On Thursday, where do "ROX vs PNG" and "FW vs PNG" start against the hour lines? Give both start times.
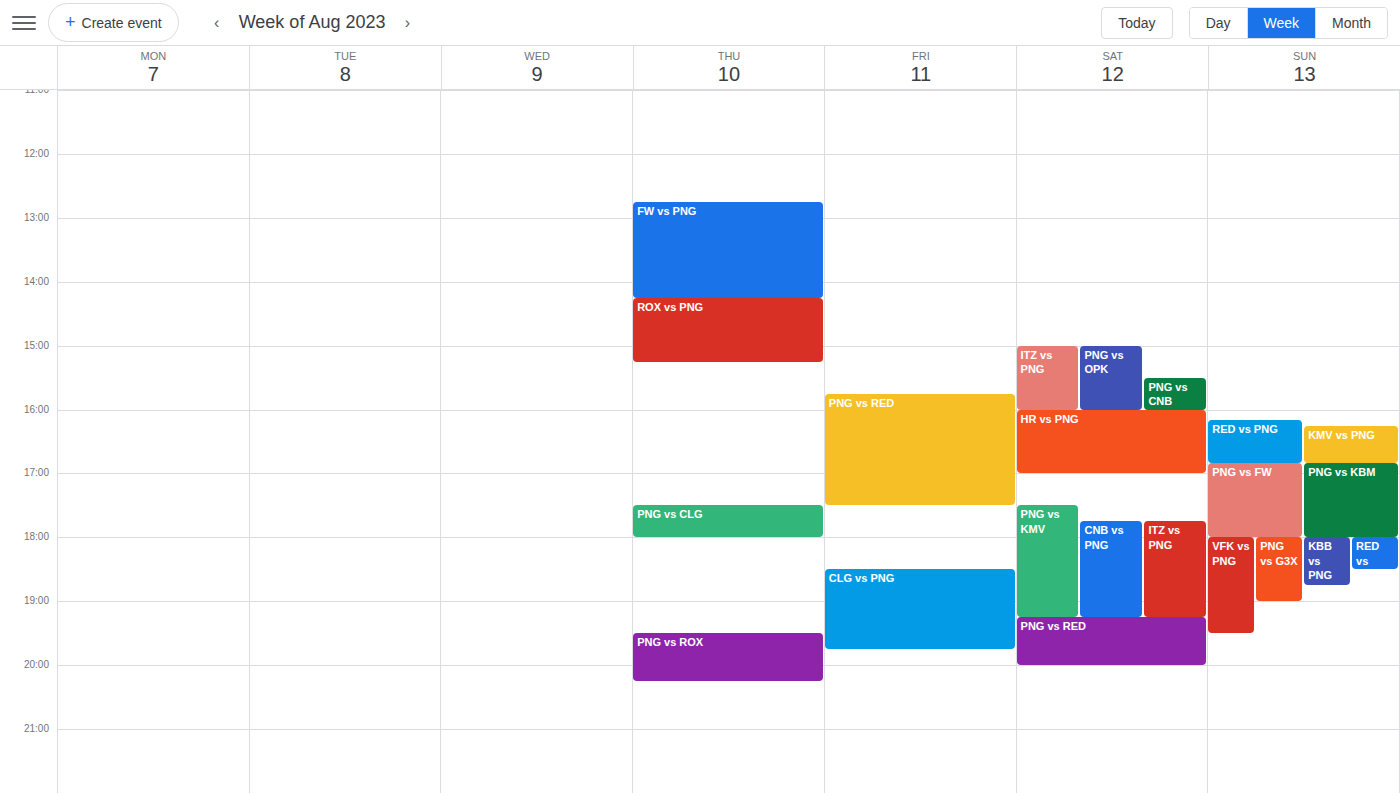
"ROX vs PNG": 2:15 PM, neither: a quarter of the way from the 2 PM line to the 3 PM line. "FW vs PNG": 12:45 PM, neither: three quarters of the way from the 12 PM line to the 1 PM line.